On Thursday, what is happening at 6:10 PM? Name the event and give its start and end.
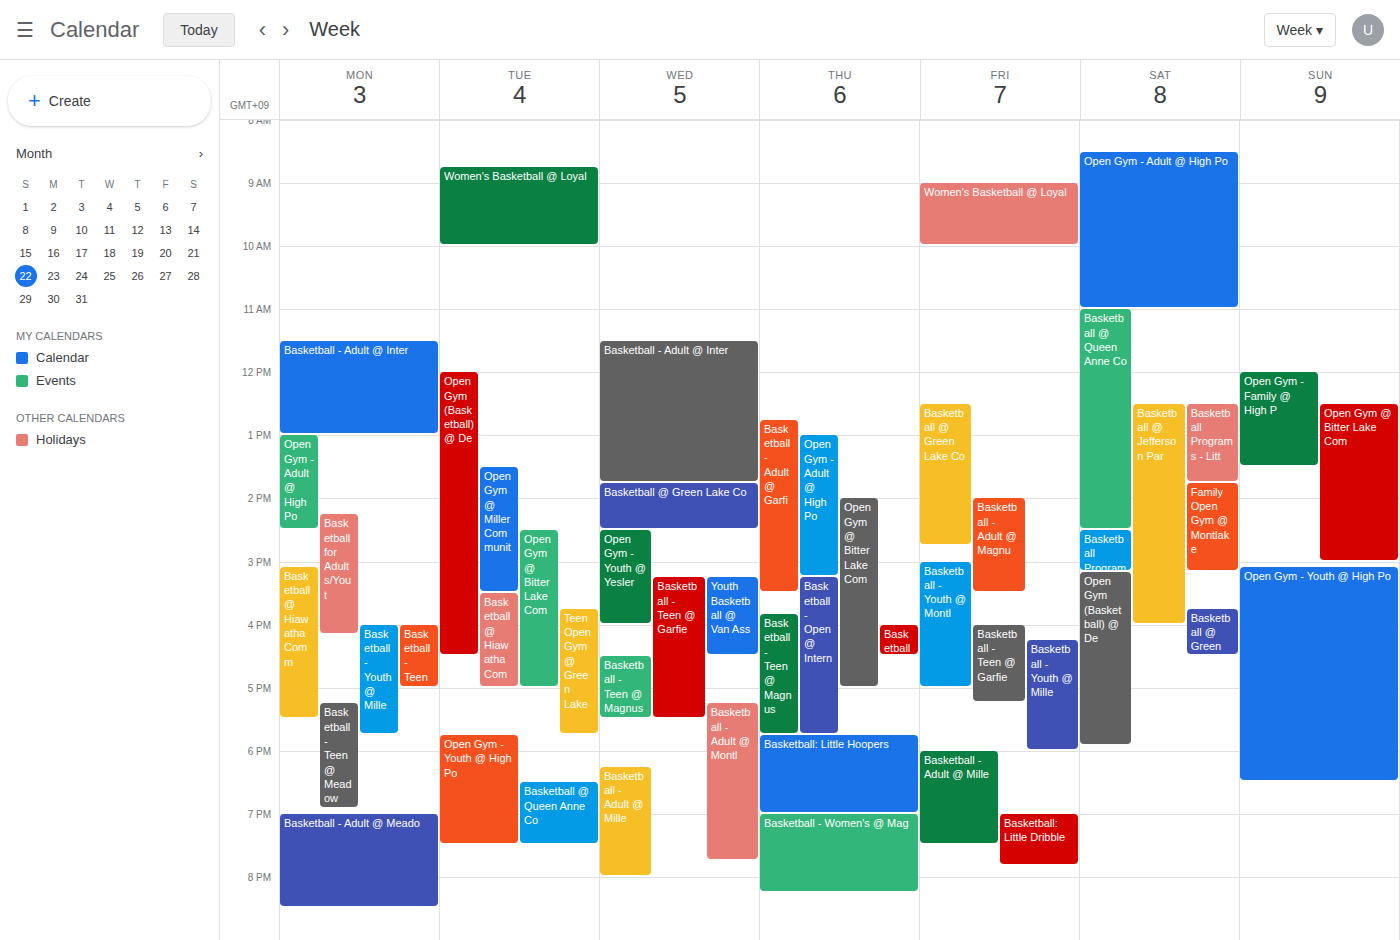
"Basketball: Little Hoopers", 5:45 PM to 7:00 PM